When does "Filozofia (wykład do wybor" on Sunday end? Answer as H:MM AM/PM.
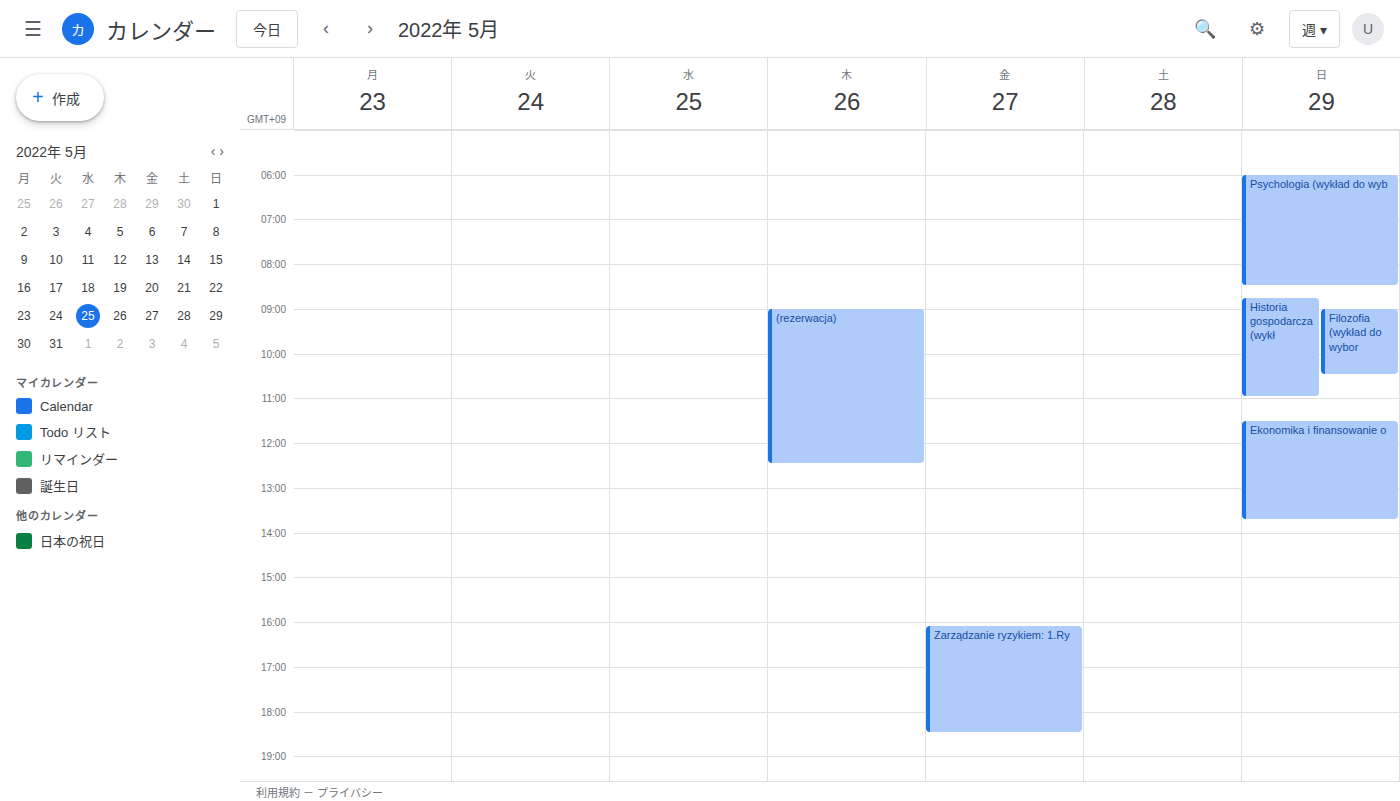
10:30 AM